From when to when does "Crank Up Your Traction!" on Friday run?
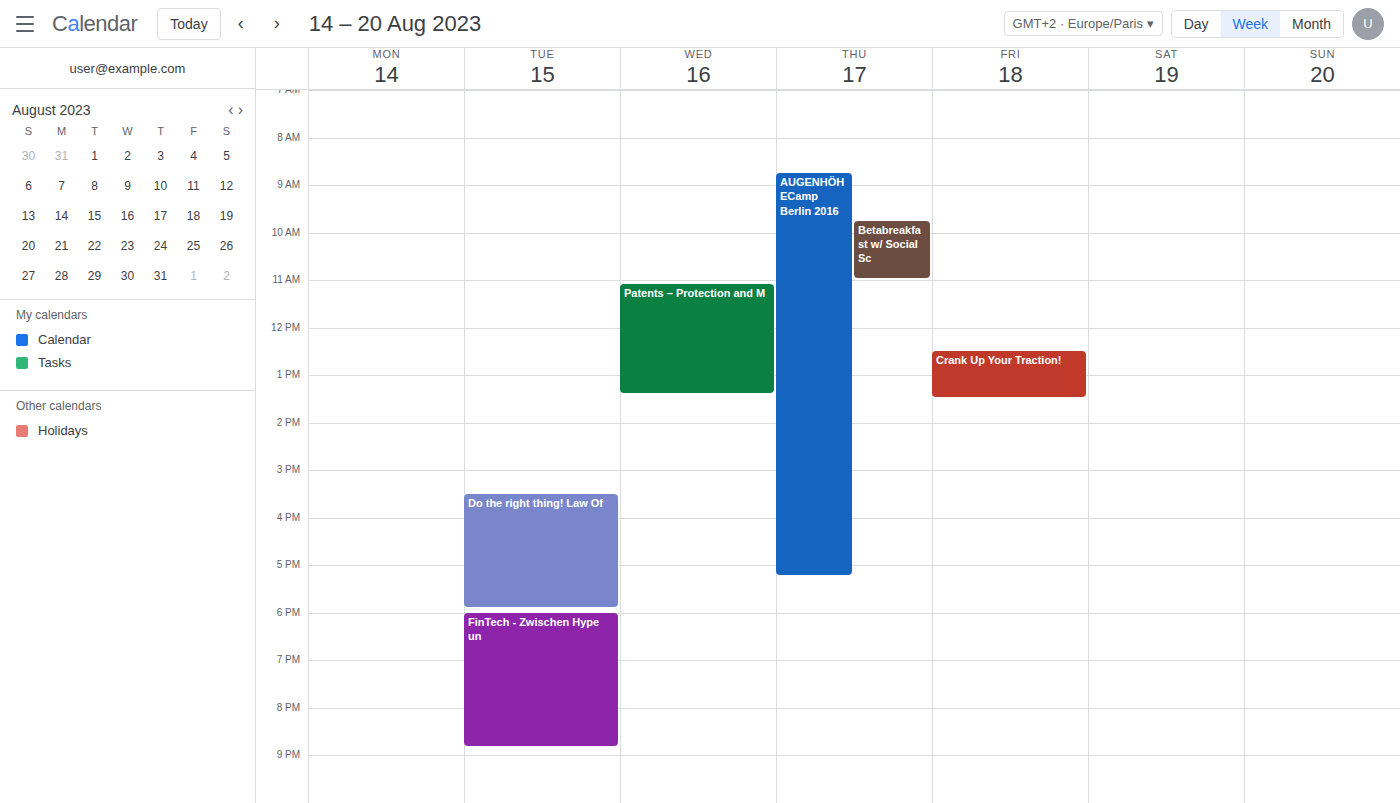
12:30 PM to 1:30 PM